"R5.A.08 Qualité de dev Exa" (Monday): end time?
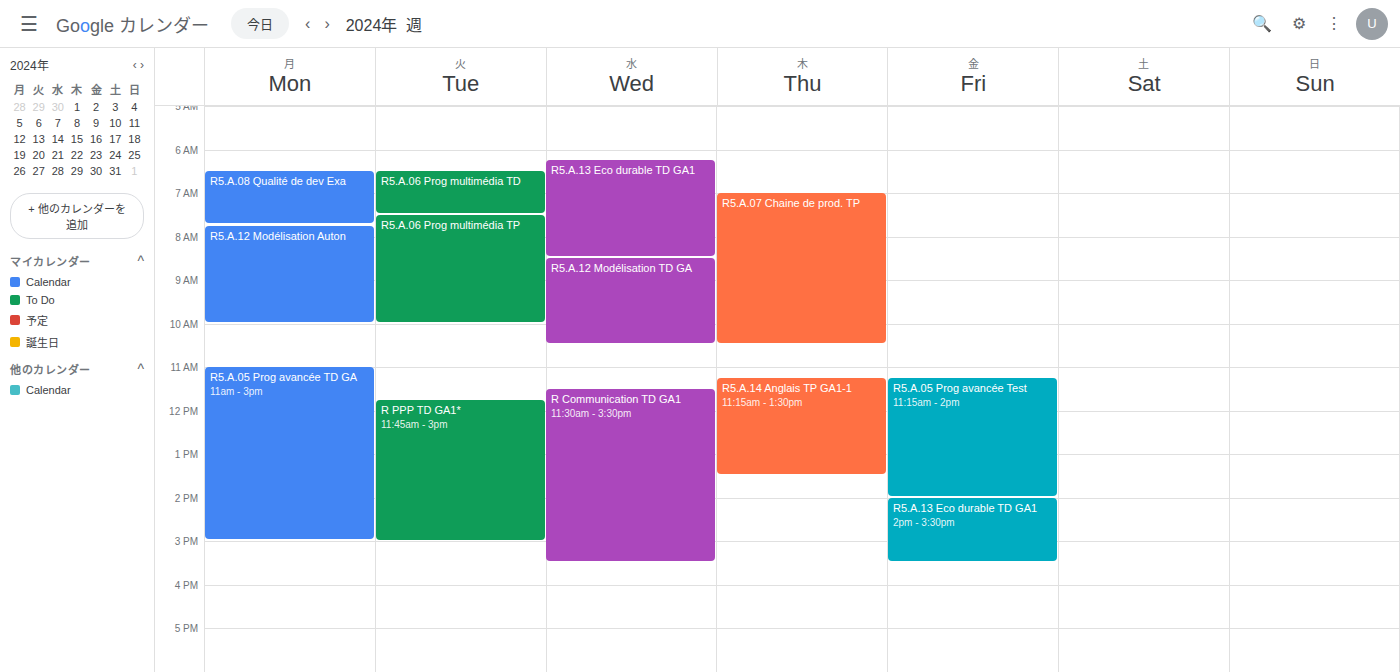
7:45 AM